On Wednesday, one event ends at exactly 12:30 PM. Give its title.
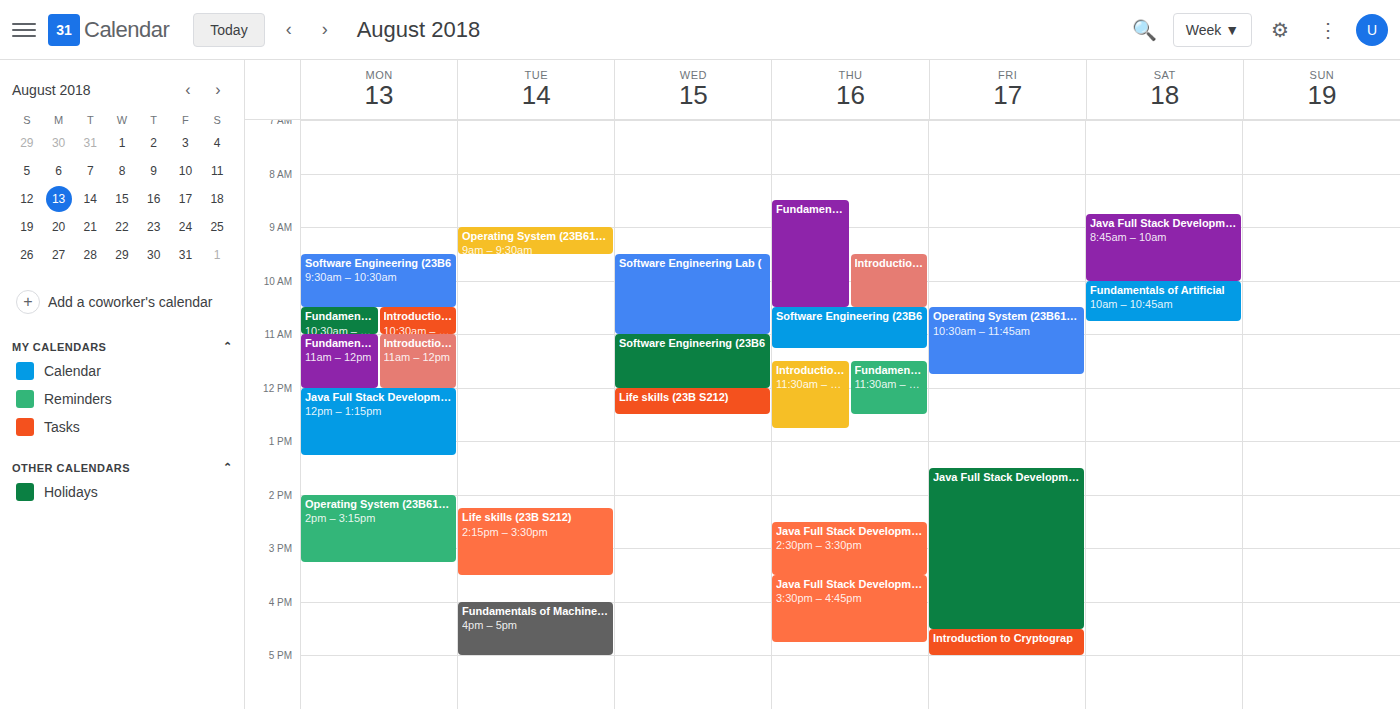
"Life skills (23B S212)"